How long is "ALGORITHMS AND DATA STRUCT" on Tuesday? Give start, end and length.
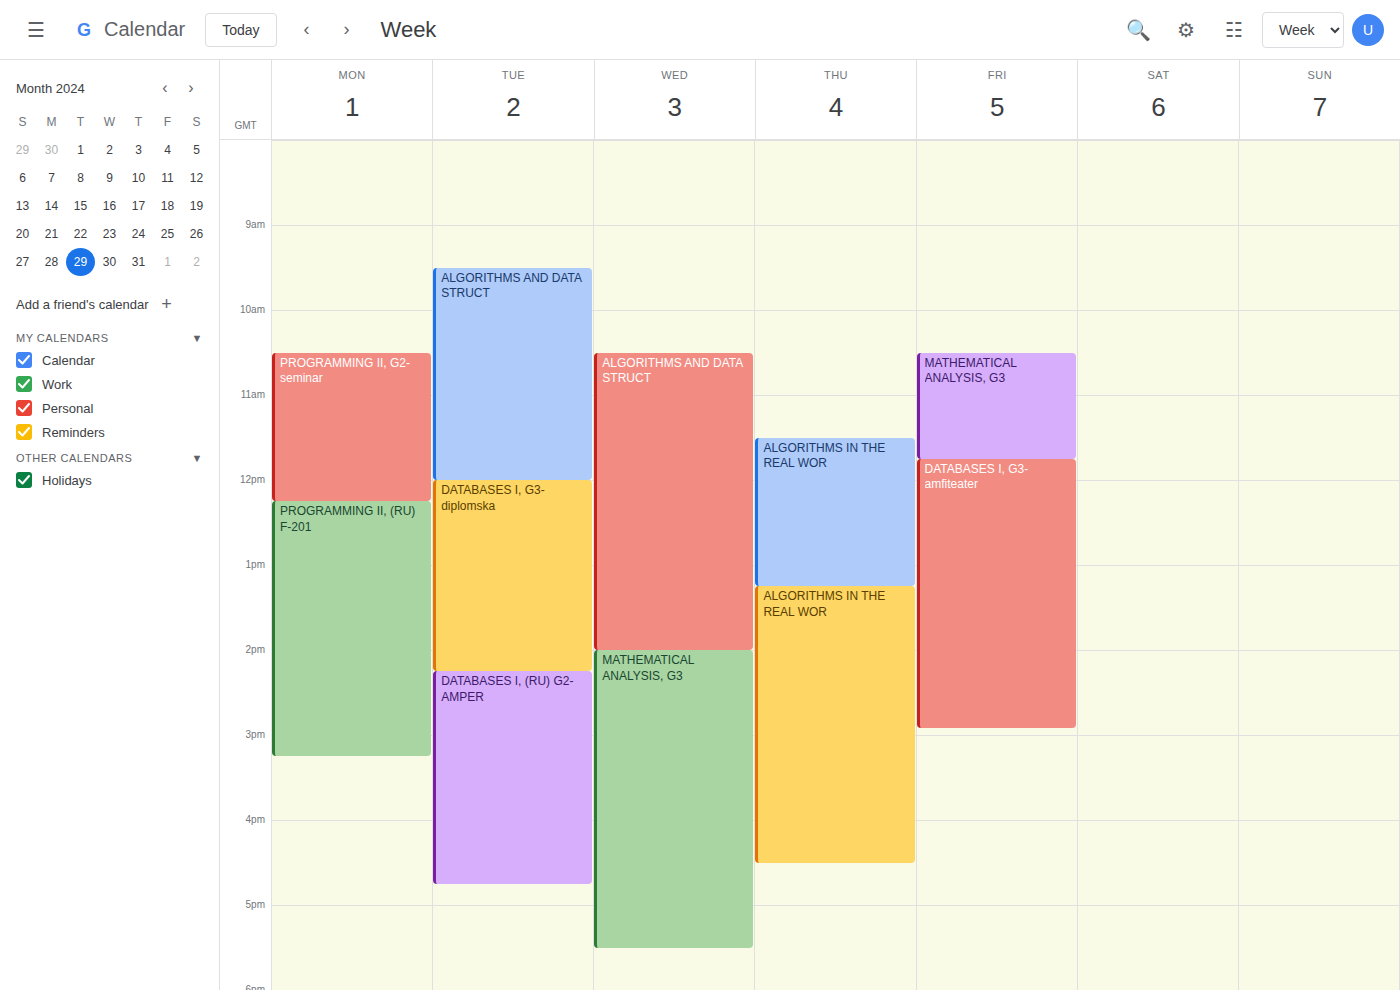
9:30 AM to 12:00 PM, 2 hours 30 minutes